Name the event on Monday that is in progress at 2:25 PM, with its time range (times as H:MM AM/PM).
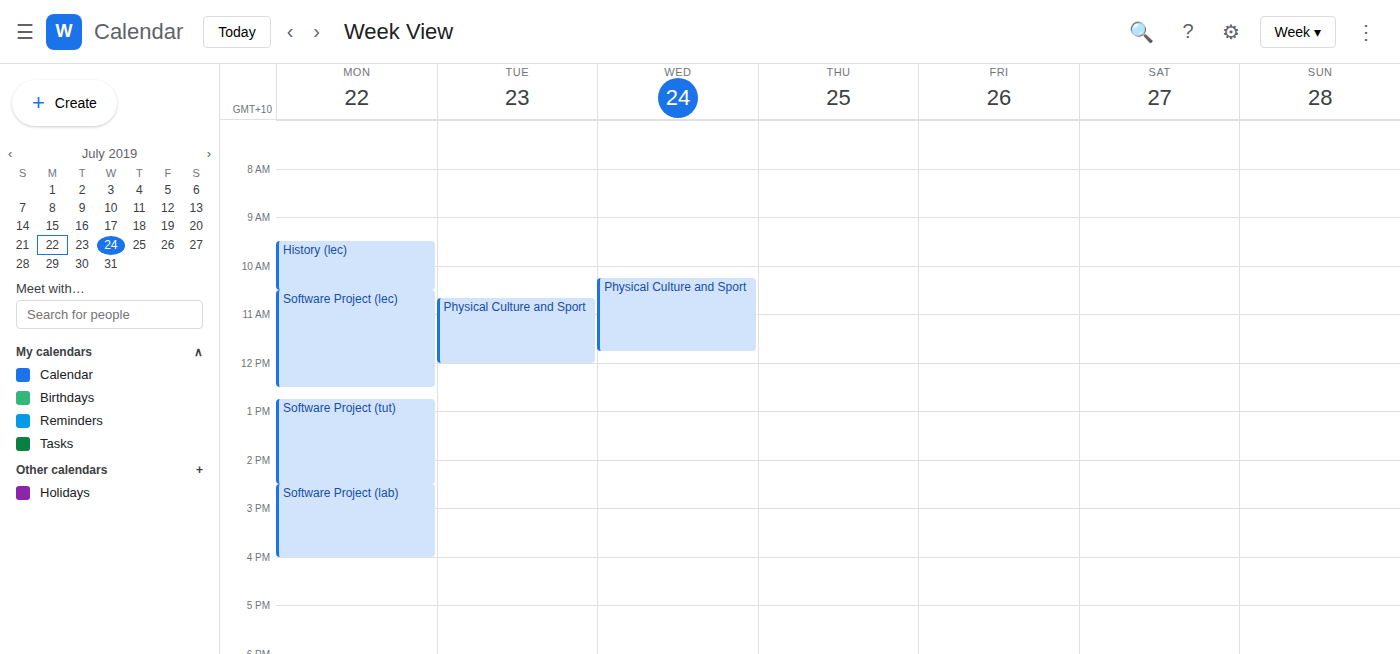
"Software Project (tut)", 12:45 PM to 2:30 PM